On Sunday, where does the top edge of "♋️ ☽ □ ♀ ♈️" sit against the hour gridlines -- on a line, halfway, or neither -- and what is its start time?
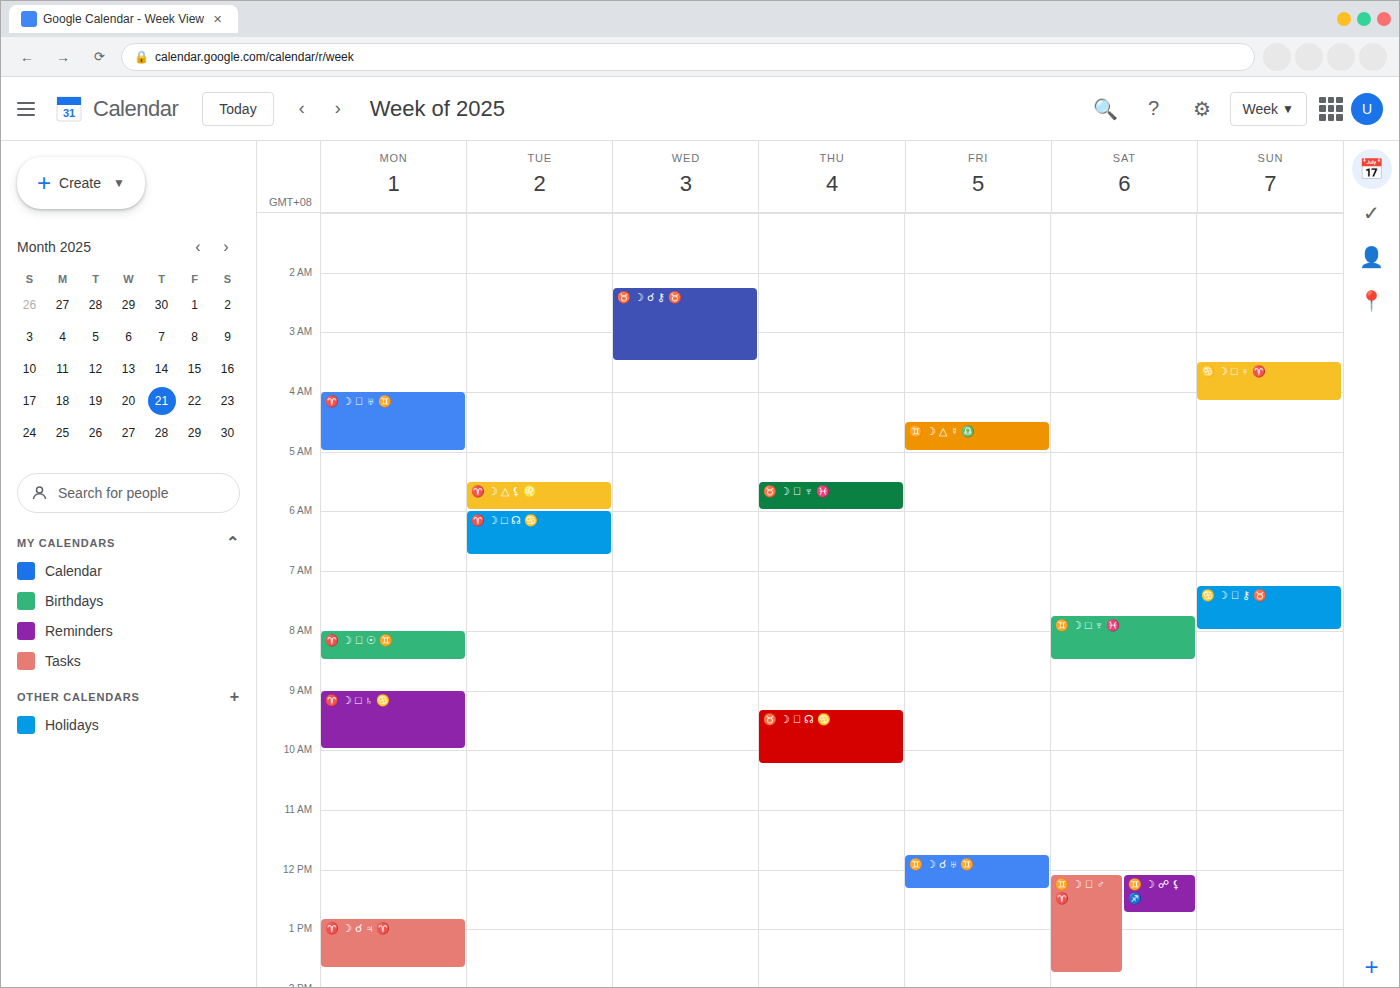
3:30 AM -- halfway between the 3 AM and 4 AM lines.